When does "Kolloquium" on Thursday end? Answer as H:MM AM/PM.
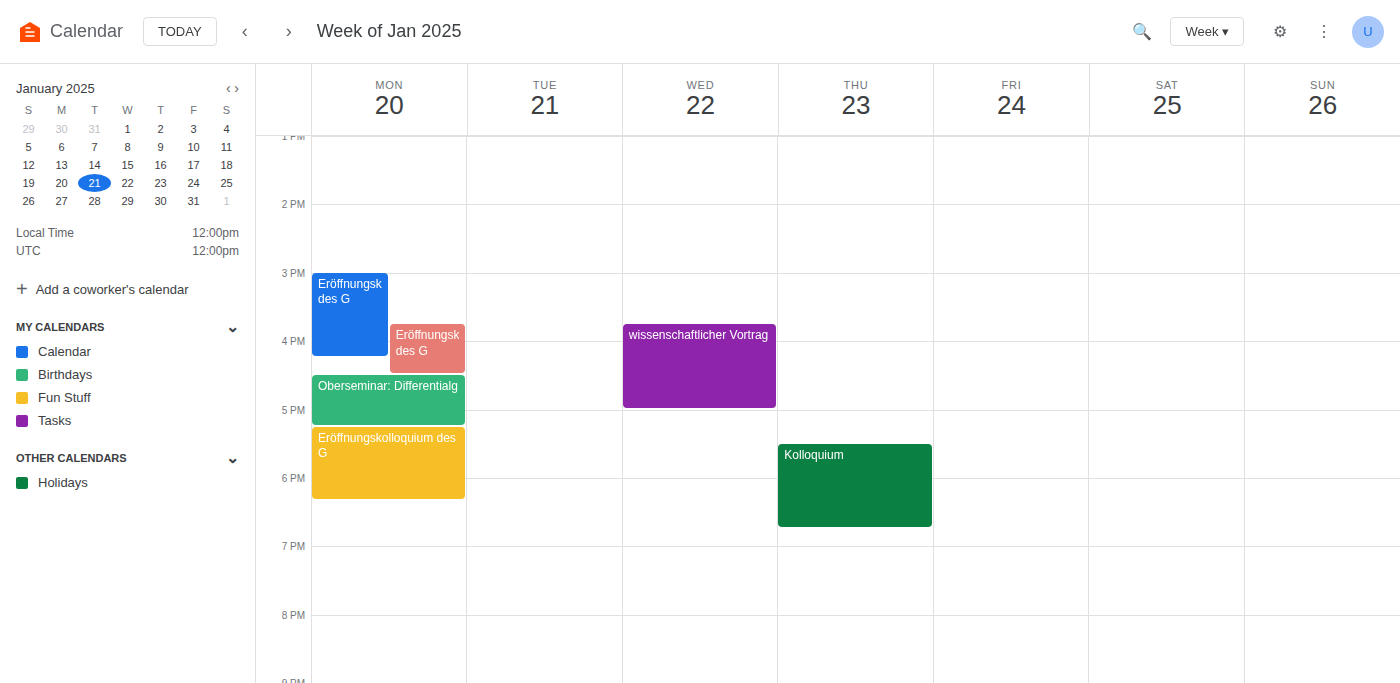
6:45 PM